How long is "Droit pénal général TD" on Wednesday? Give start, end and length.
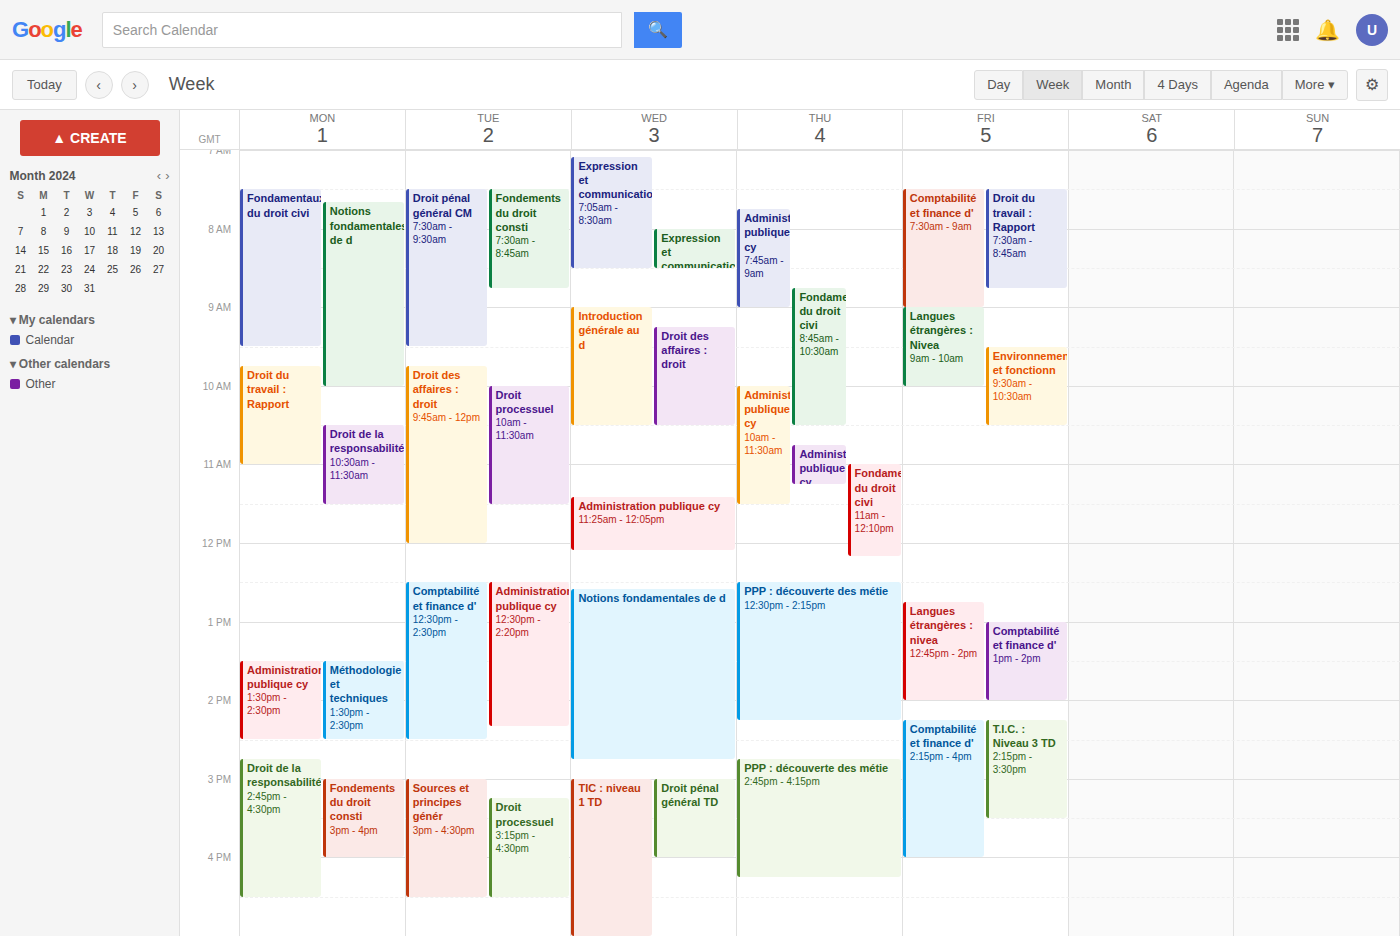
15:00 to 16:00, 1 hour